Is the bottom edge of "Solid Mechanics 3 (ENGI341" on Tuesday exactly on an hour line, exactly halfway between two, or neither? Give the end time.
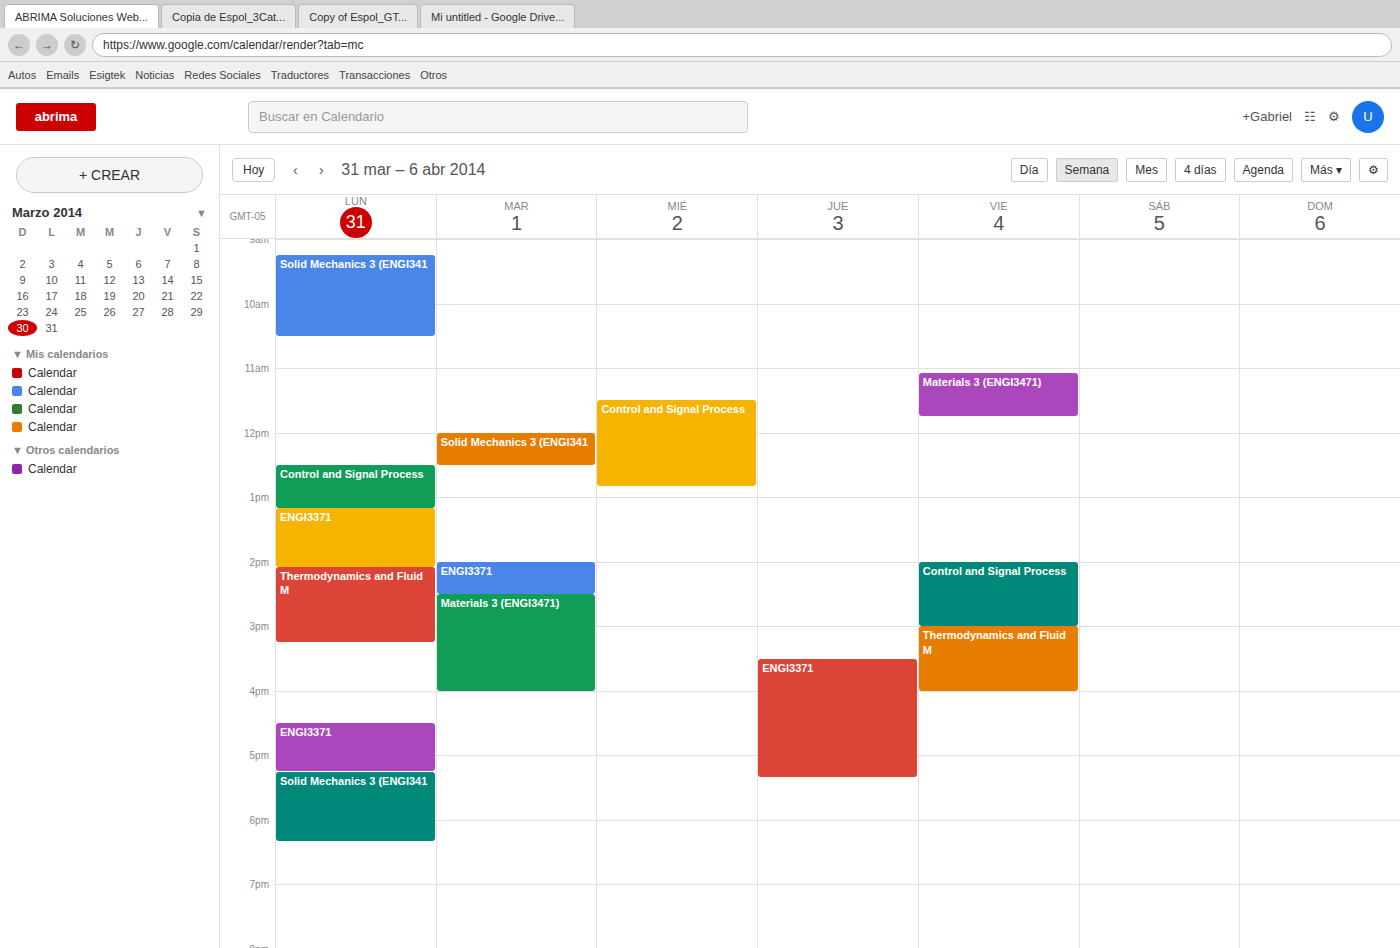
12:30 PM -- halfway between the 12 PM and 1 PM lines.